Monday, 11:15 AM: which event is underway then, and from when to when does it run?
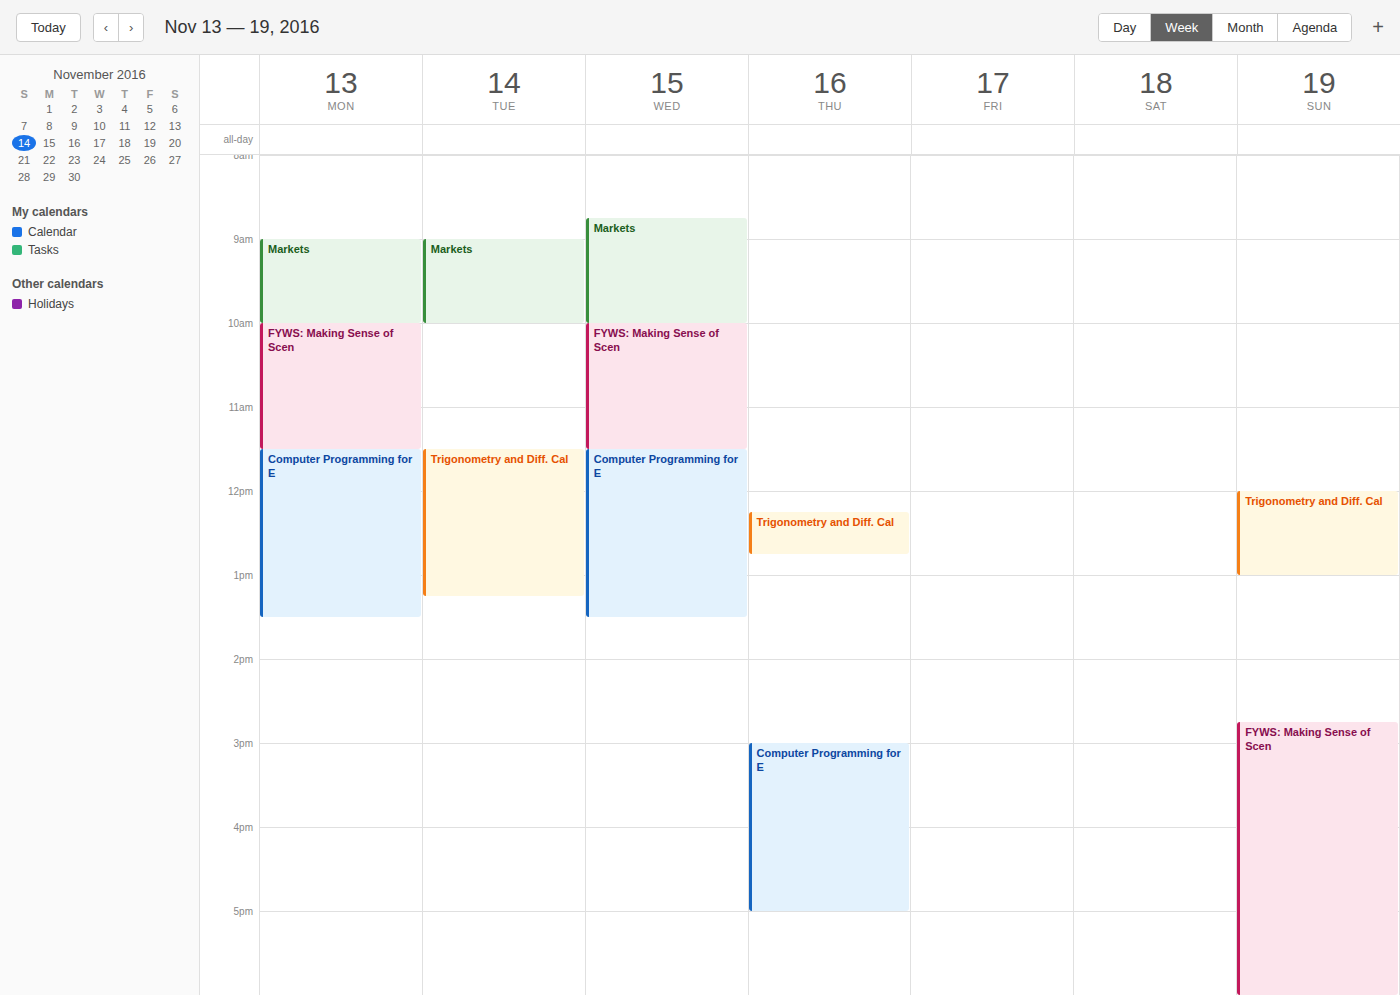
"FYWS: Making Sense of Scen", 10:00 AM to 11:30 AM